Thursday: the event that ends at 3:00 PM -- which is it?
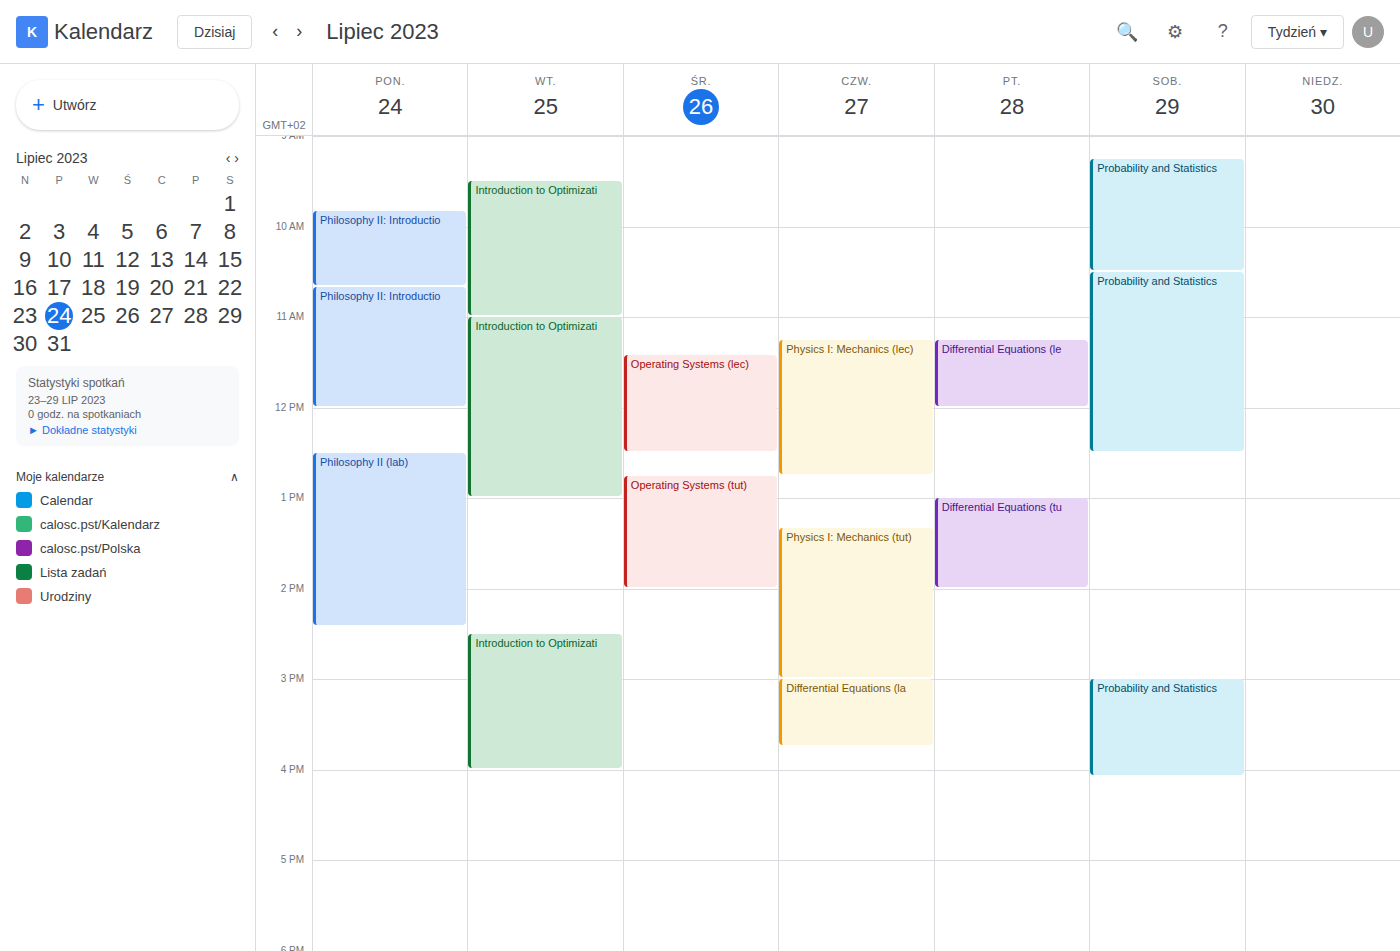
"Physics I: Mechanics (tut)"